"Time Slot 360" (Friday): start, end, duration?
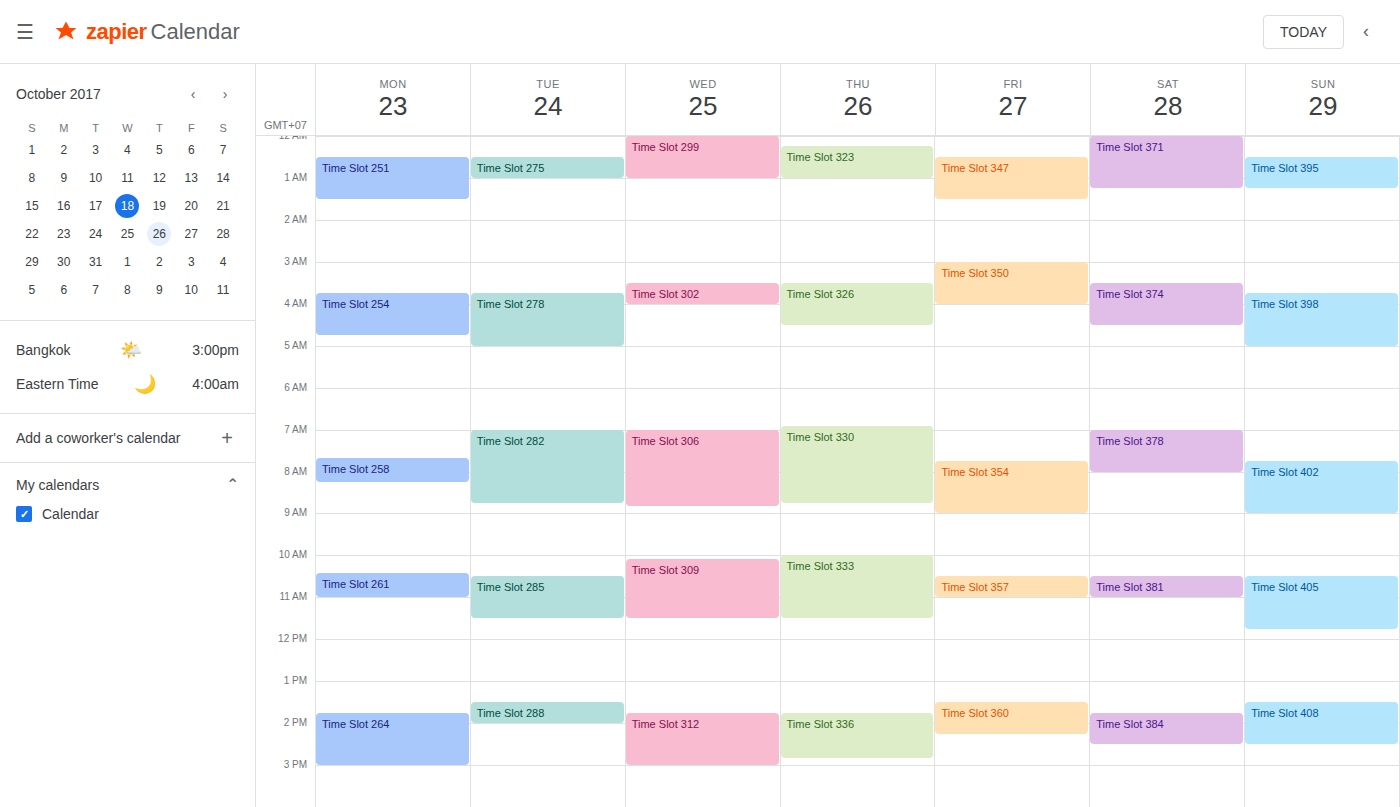
13:30 to 14:15, 45 minutes